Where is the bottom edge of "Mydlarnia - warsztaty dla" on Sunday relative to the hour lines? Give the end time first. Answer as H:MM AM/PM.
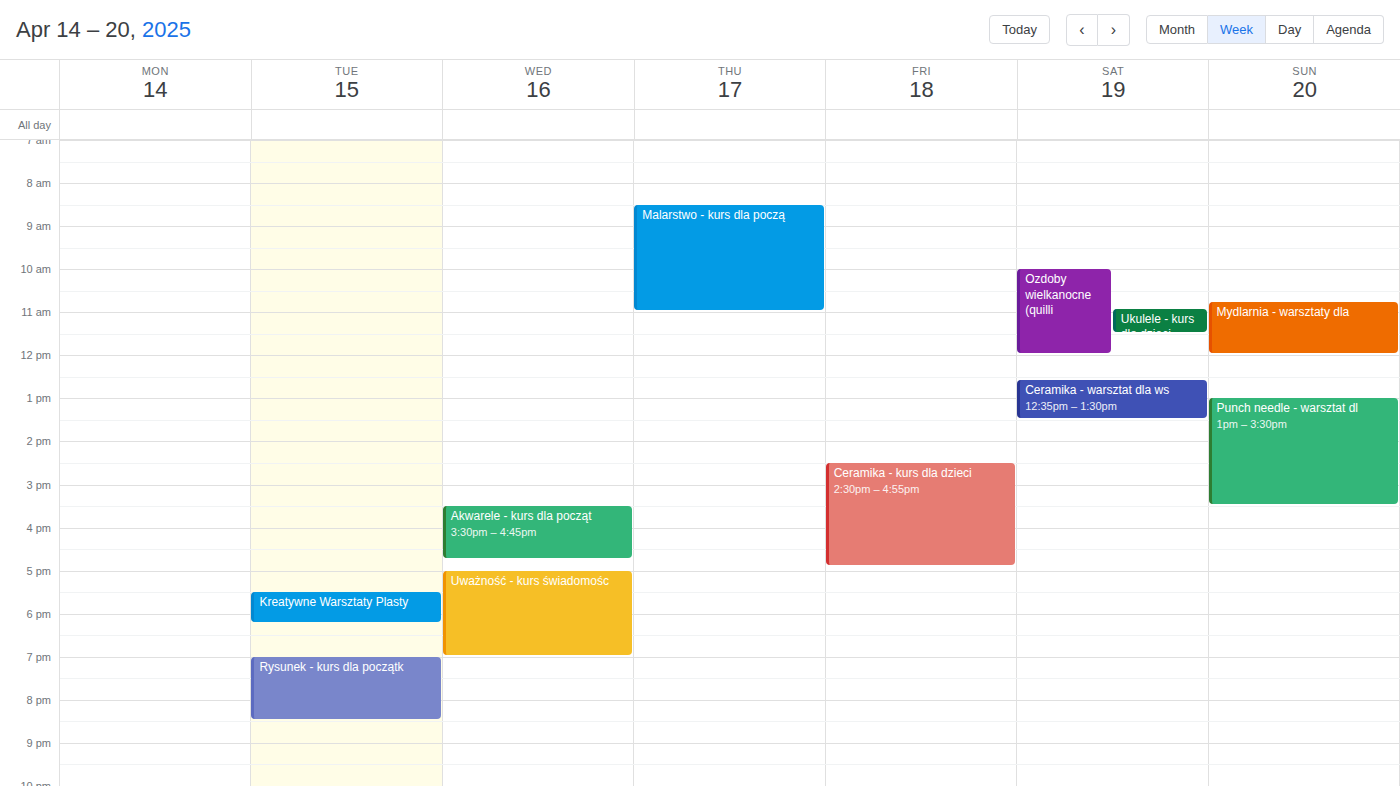
12:00 PM -- exactly on the 12 PM line.